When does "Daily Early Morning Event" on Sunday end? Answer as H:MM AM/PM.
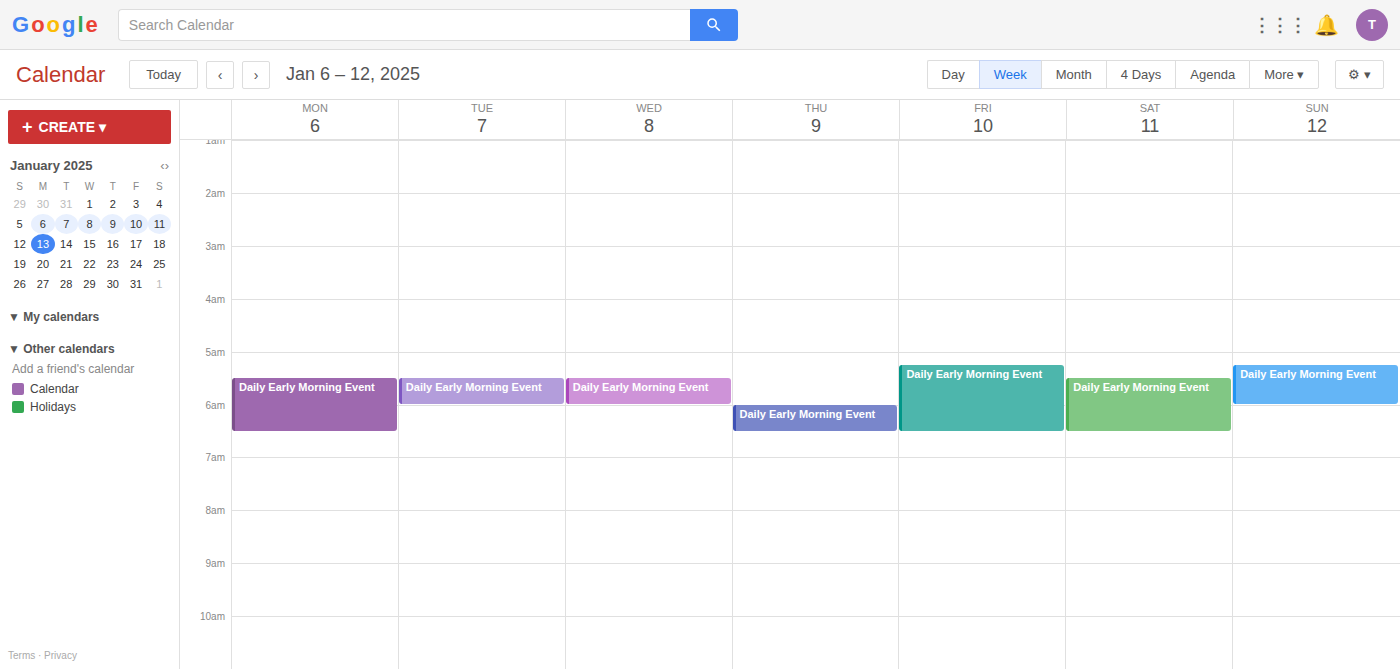
6:00 AM